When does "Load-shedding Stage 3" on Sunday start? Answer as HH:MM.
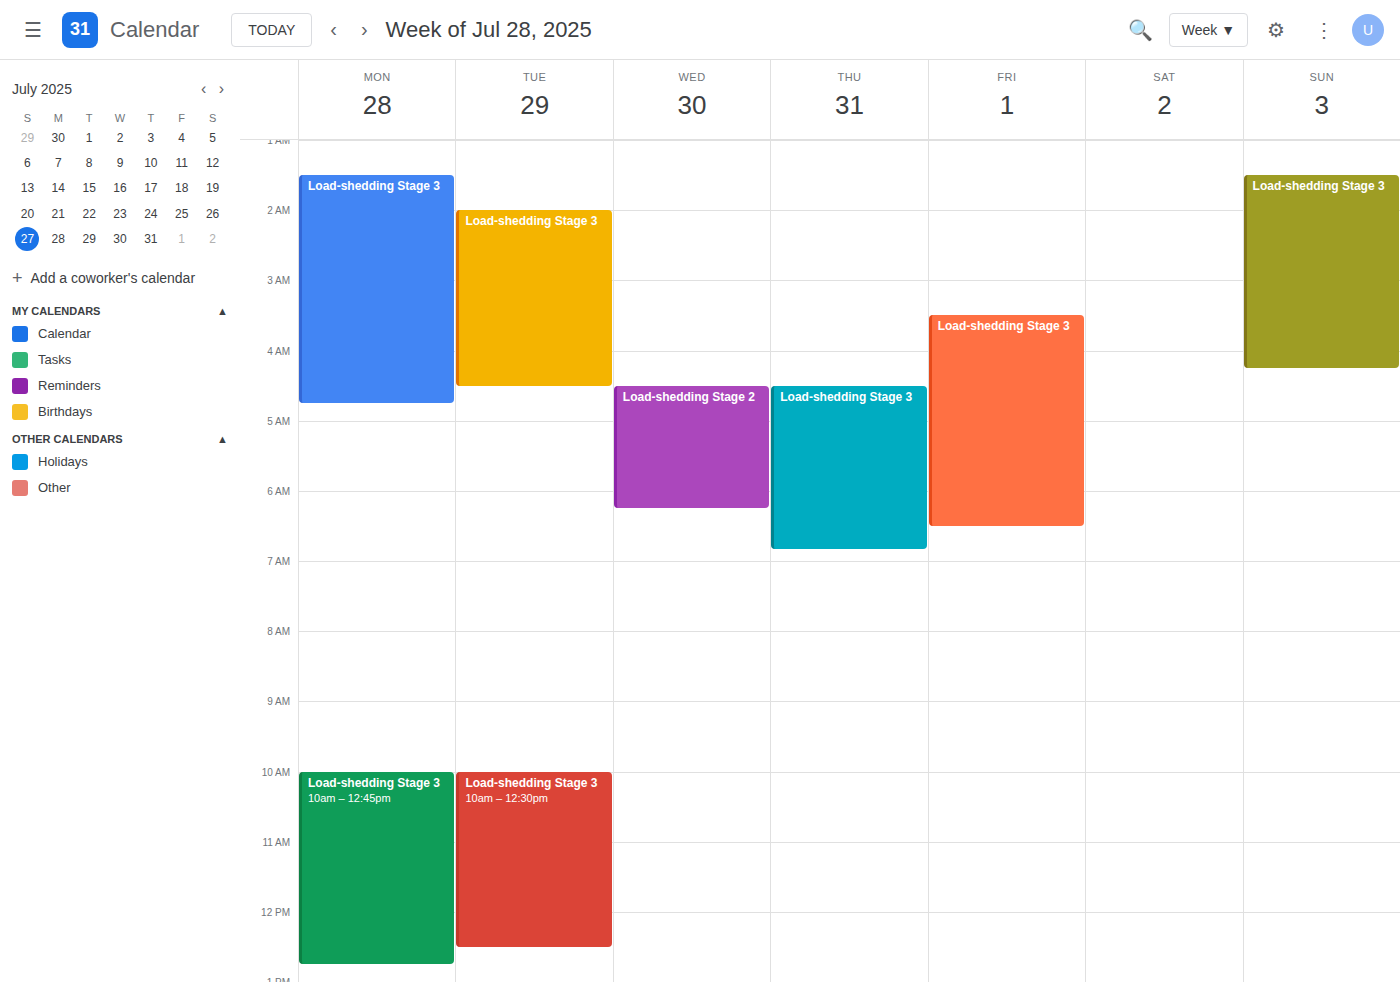
01:30